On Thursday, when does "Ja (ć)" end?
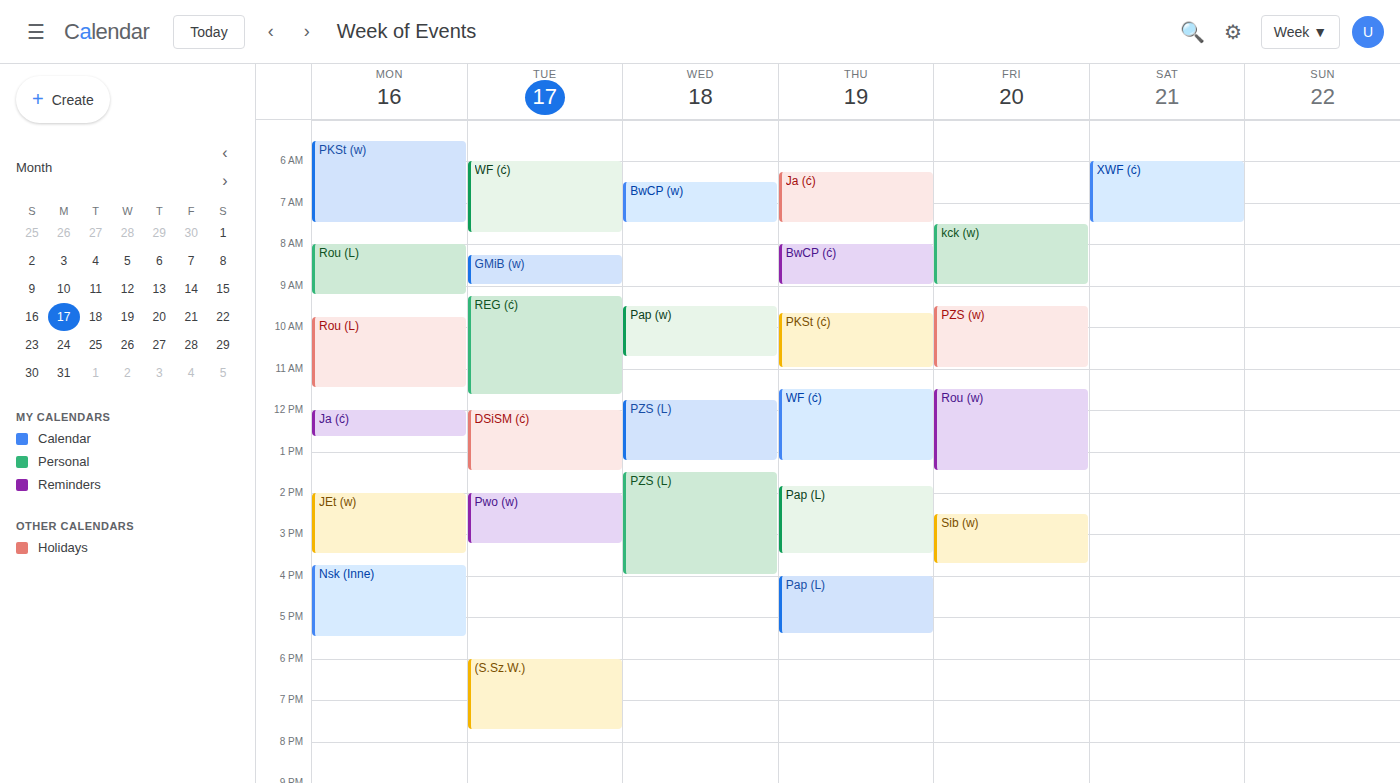
7:30 AM